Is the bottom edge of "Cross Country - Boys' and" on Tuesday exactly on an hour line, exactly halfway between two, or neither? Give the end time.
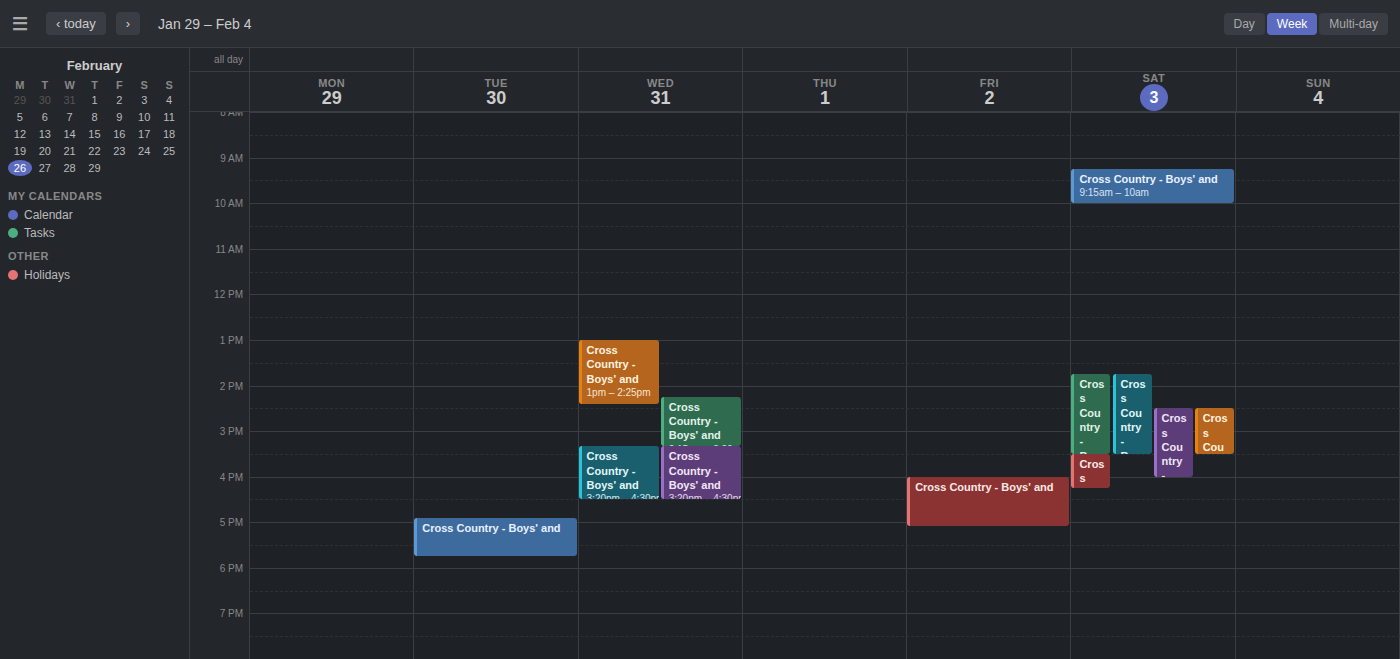
5:45 PM -- neither: three quarters of the way from the 5 PM line to the 6 PM line.